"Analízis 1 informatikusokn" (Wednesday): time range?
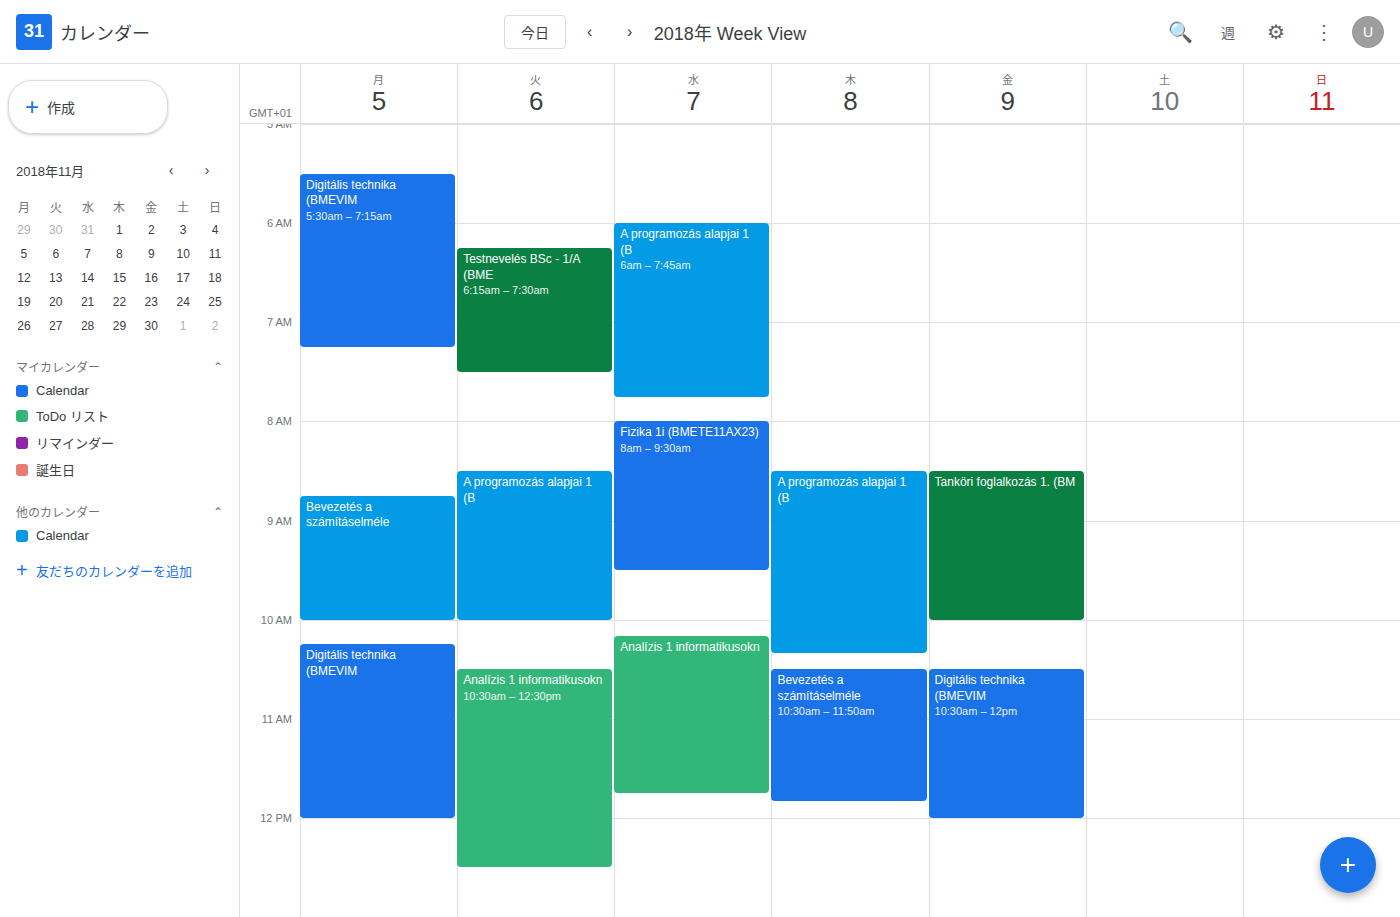
10:10 AM to 11:45 AM